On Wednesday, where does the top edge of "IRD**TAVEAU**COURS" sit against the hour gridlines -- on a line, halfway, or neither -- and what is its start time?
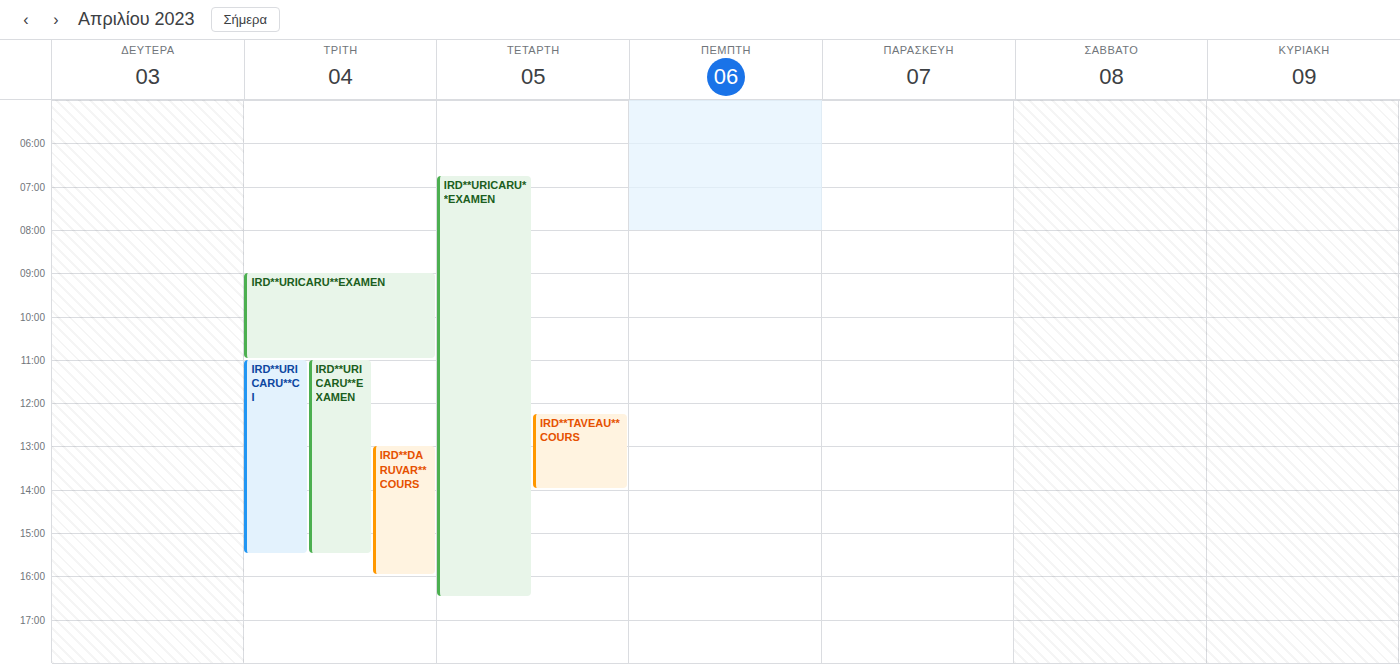
12:15 PM -- neither: a quarter of the way from the 12 PM line to the 1 PM line.